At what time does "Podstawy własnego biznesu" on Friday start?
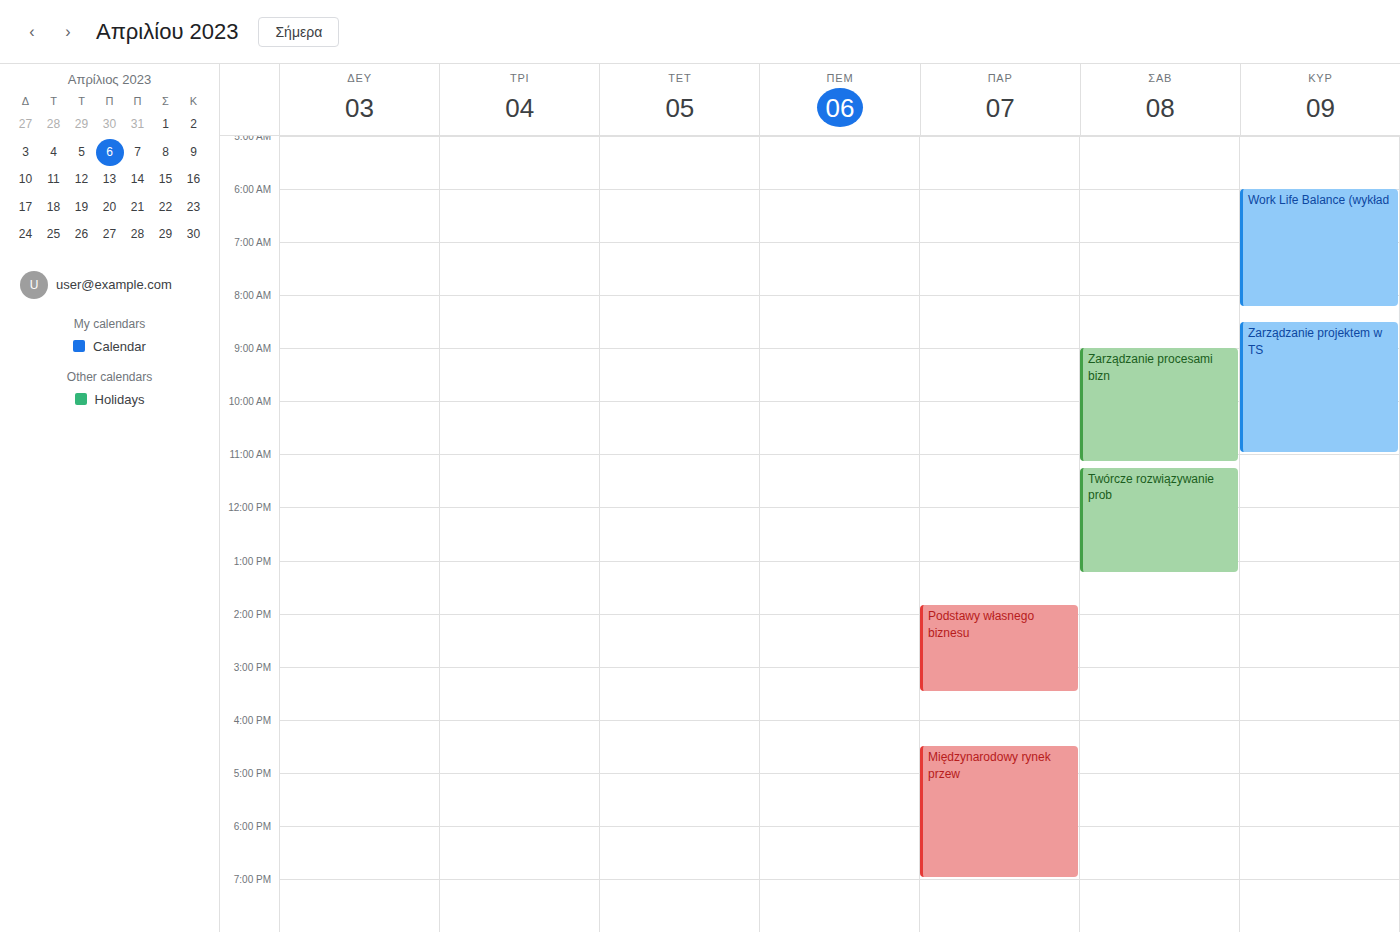
1:50 PM